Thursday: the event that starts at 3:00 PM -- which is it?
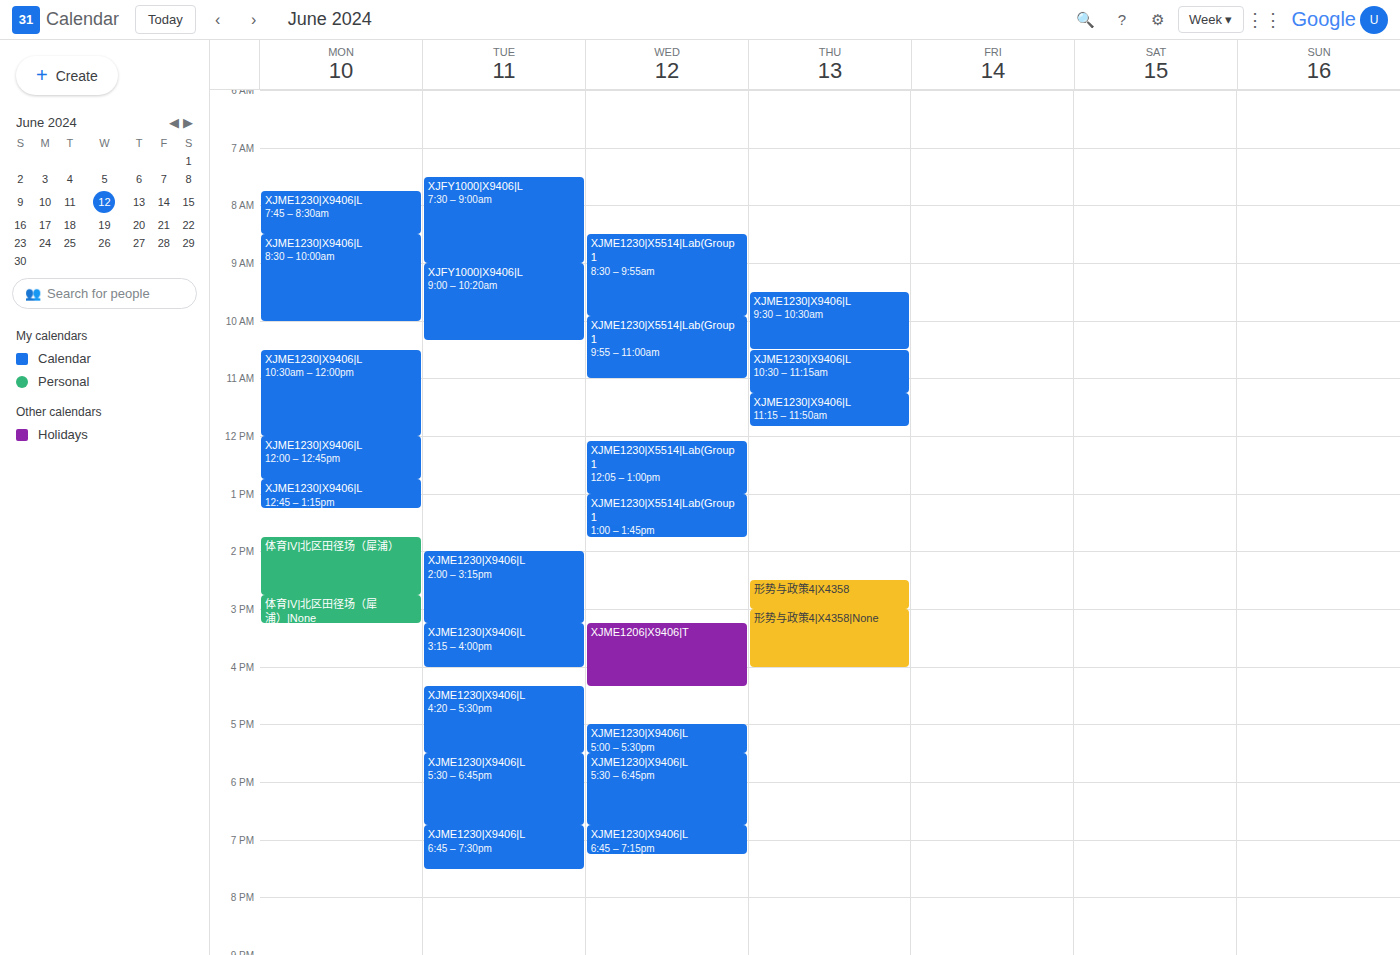
"形势与政策4|X4358|None"